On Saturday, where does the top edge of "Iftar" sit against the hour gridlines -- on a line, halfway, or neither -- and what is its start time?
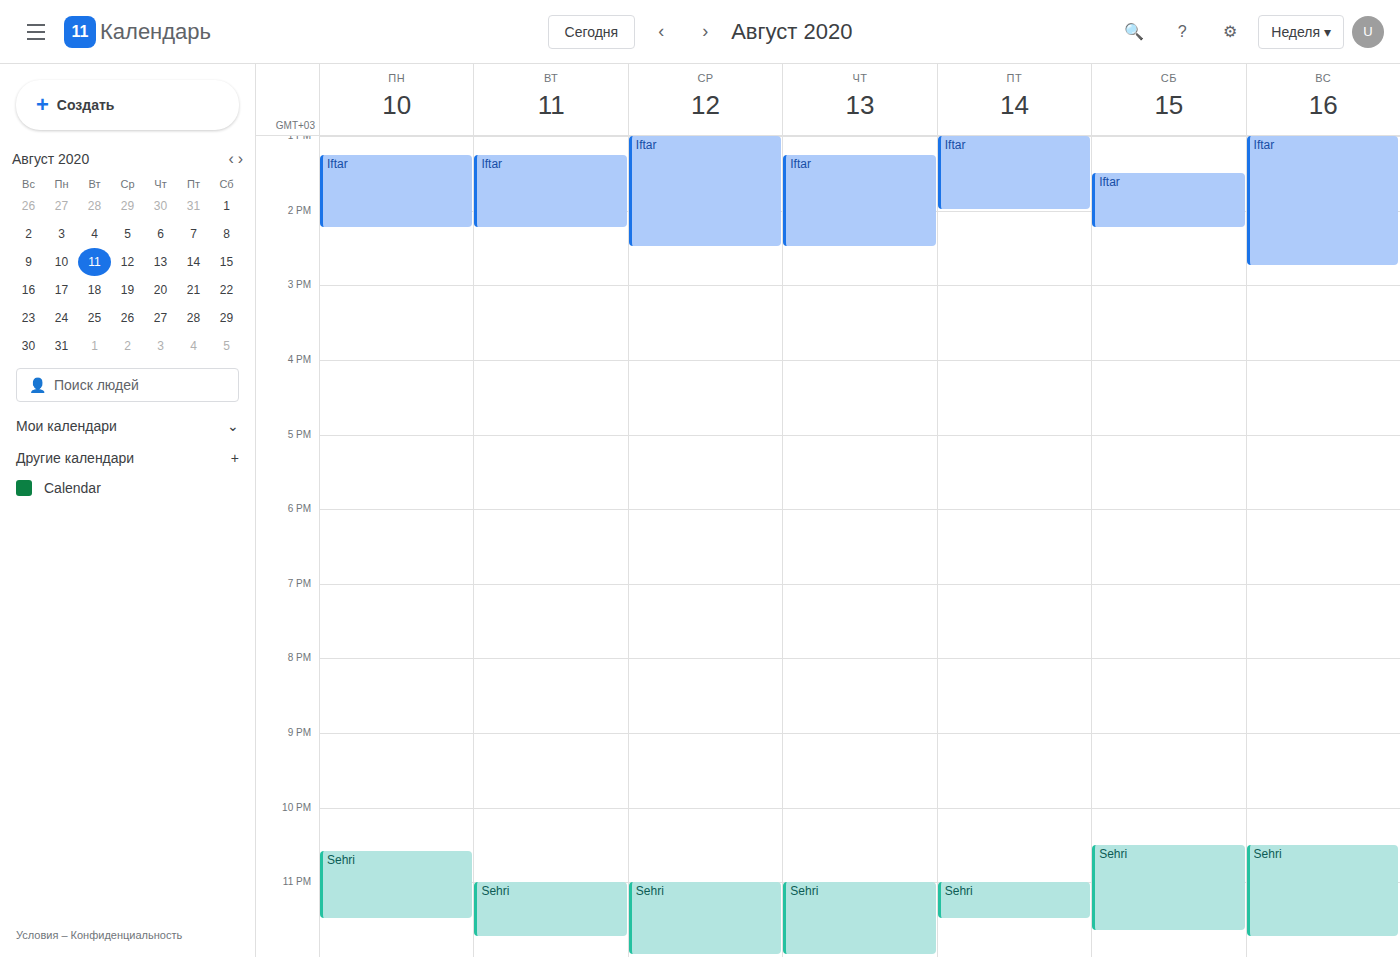
1:30 PM -- halfway between the 1 PM and 2 PM lines.